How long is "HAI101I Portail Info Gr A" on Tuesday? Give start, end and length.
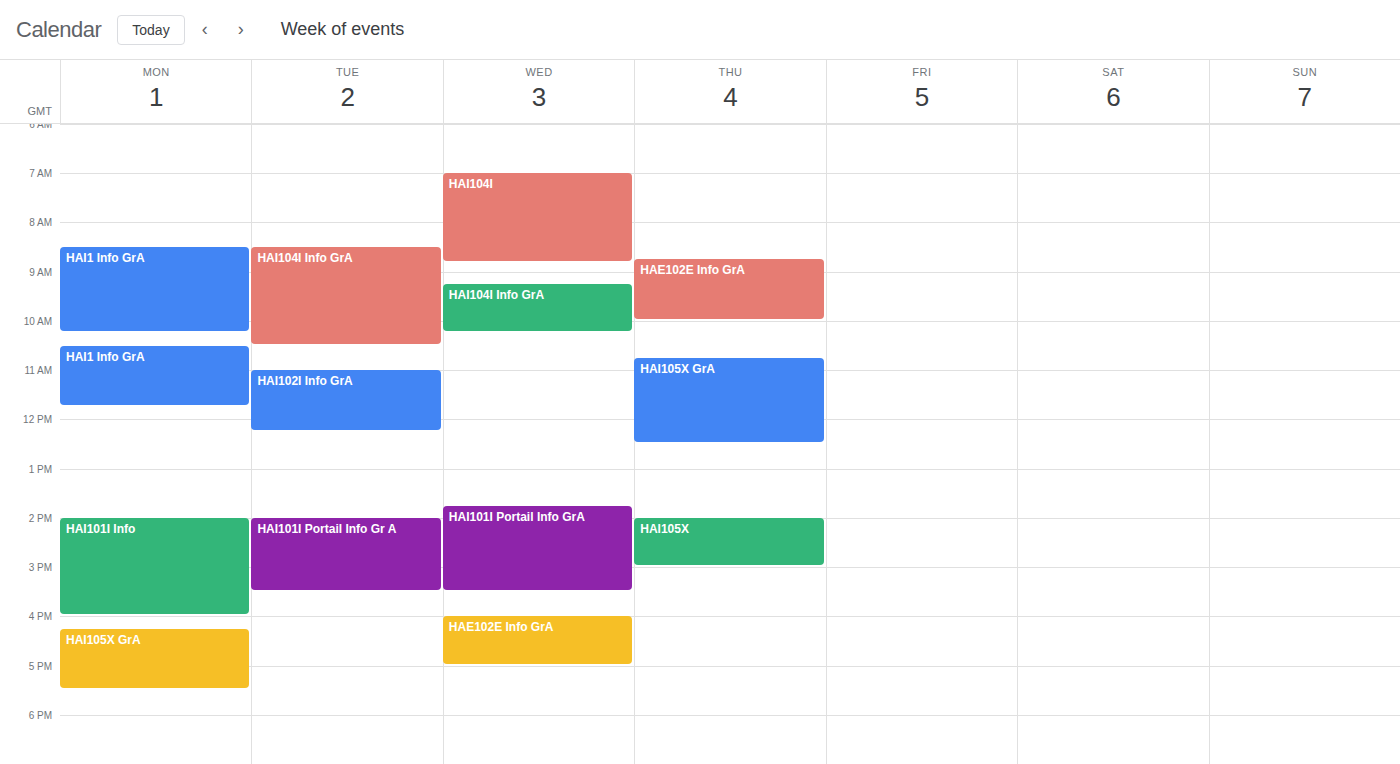
2:00 PM to 3:30 PM, 1 hour 30 minutes